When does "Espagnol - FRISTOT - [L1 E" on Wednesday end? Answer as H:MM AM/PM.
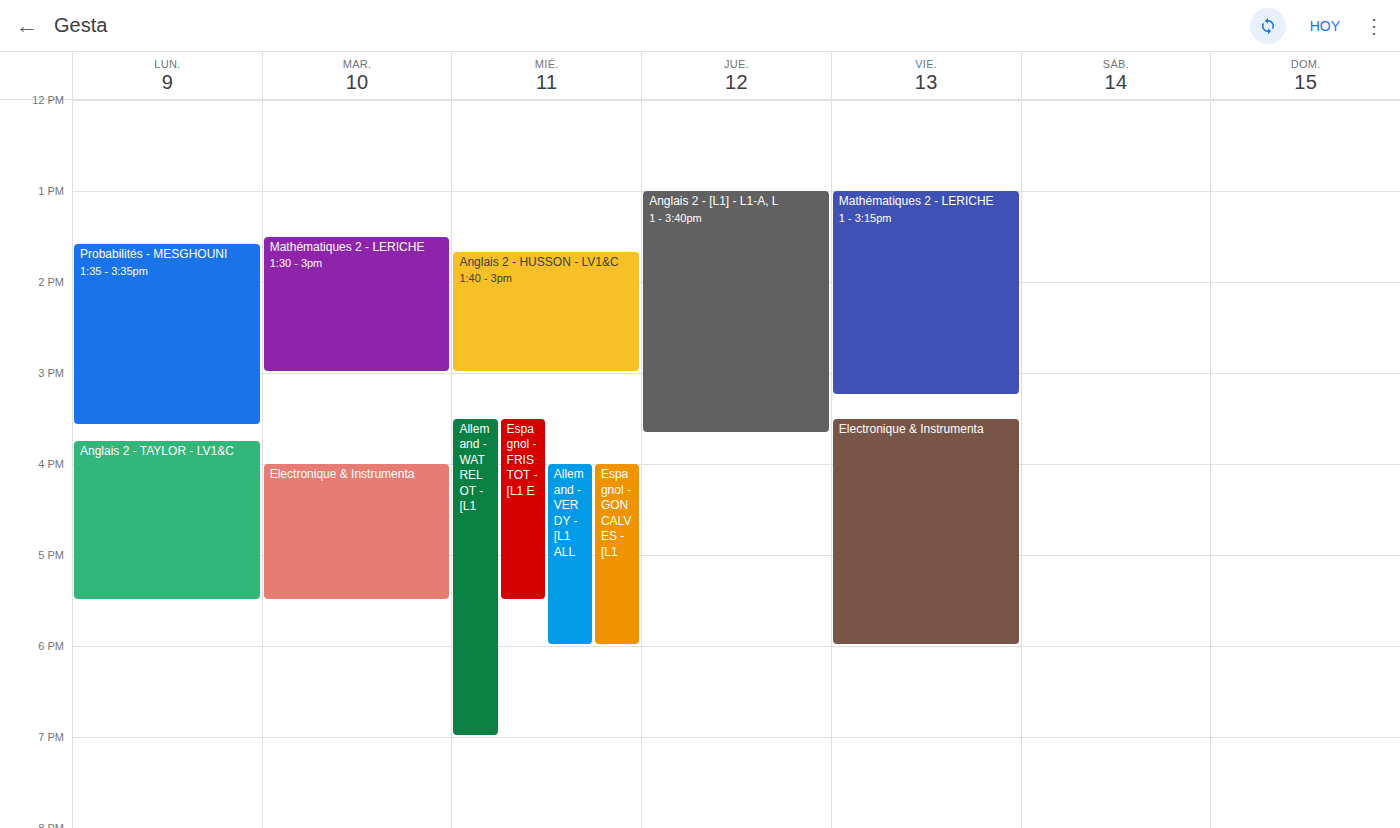
5:30 PM